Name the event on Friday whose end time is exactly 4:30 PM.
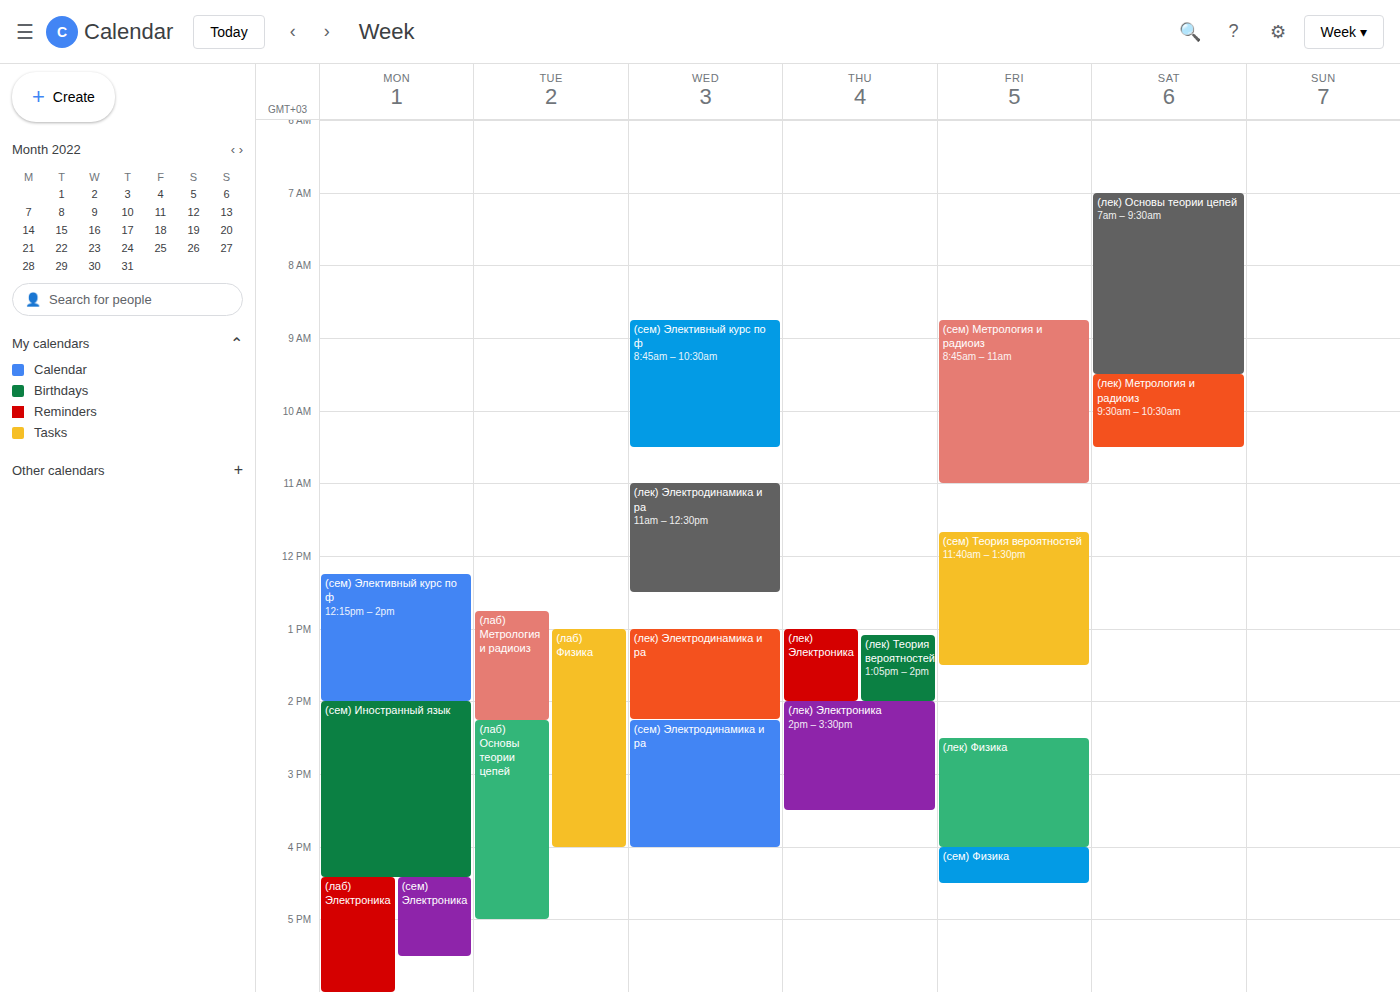
"(сем) Физика"